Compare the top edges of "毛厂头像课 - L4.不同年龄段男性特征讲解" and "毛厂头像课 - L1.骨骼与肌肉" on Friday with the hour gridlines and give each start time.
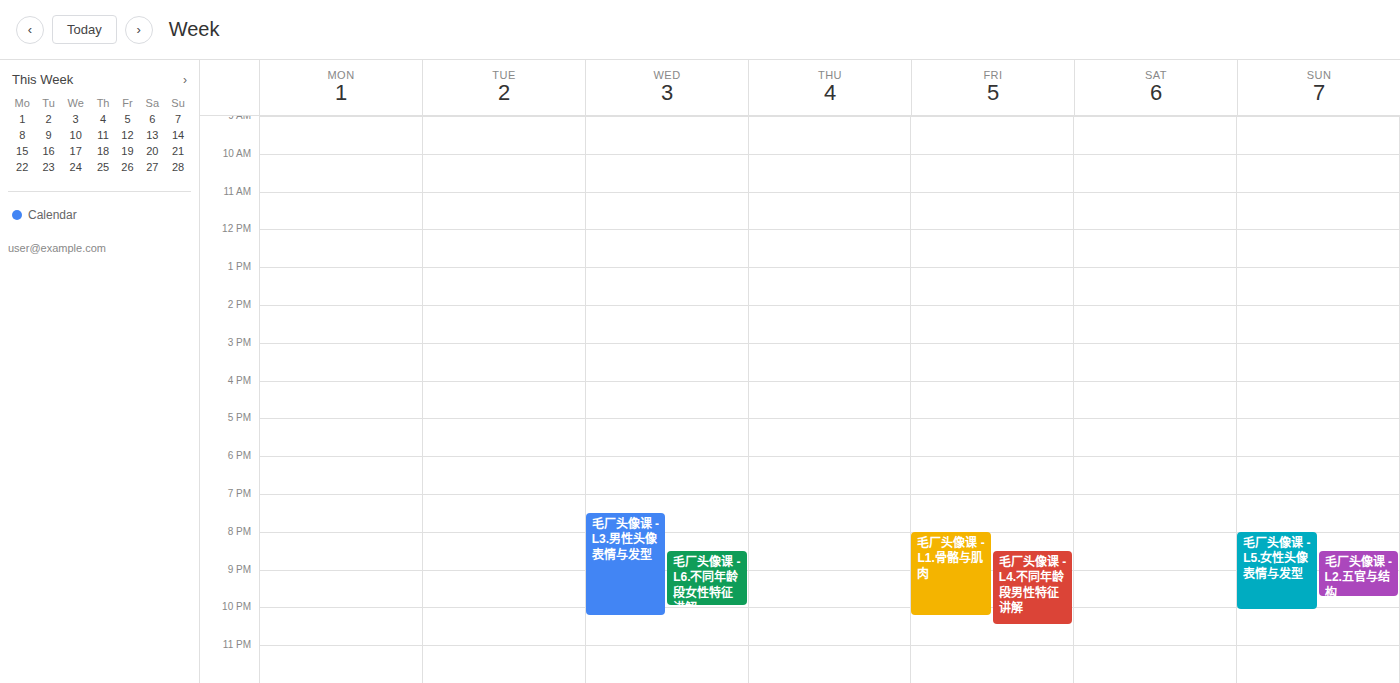
"毛厂头像课 - L4.不同年龄段男性特征讲解": 8:30 PM, halfway between the 8 PM and 9 PM lines. "毛厂头像课 - L1.骨骼与肌肉": 8:00 PM, exactly on the 8 PM line.